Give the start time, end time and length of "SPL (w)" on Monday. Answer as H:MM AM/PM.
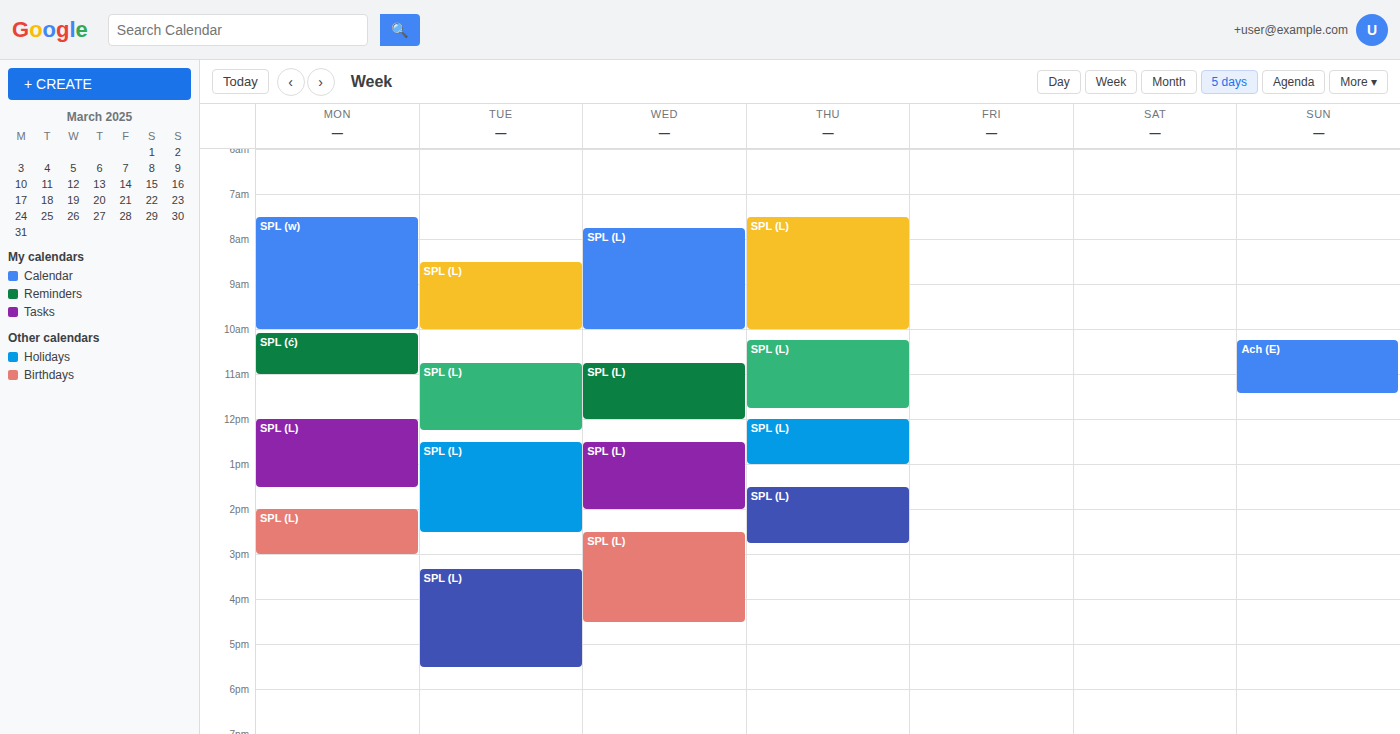
7:30 AM to 10:00 AM, 2 hours 30 minutes